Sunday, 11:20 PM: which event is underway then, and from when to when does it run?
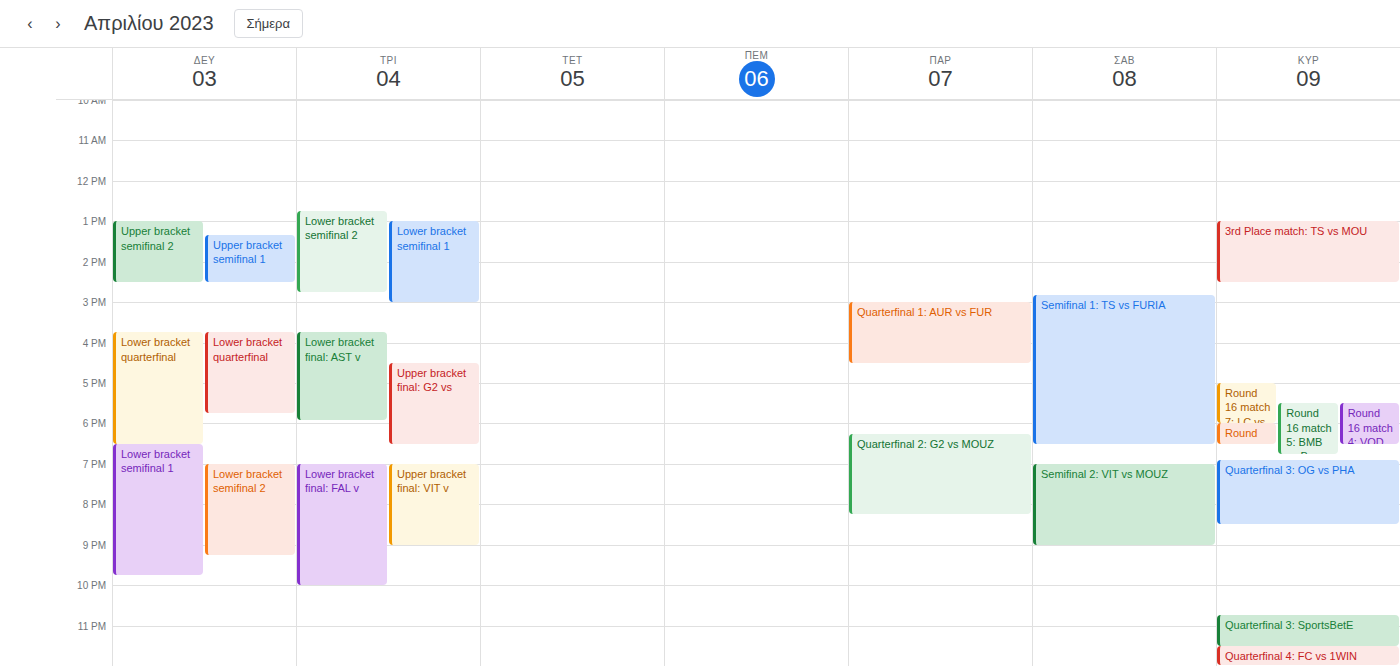
"Quarterfinal 3: SportsBetE", 10:45 PM to 11:30 PM